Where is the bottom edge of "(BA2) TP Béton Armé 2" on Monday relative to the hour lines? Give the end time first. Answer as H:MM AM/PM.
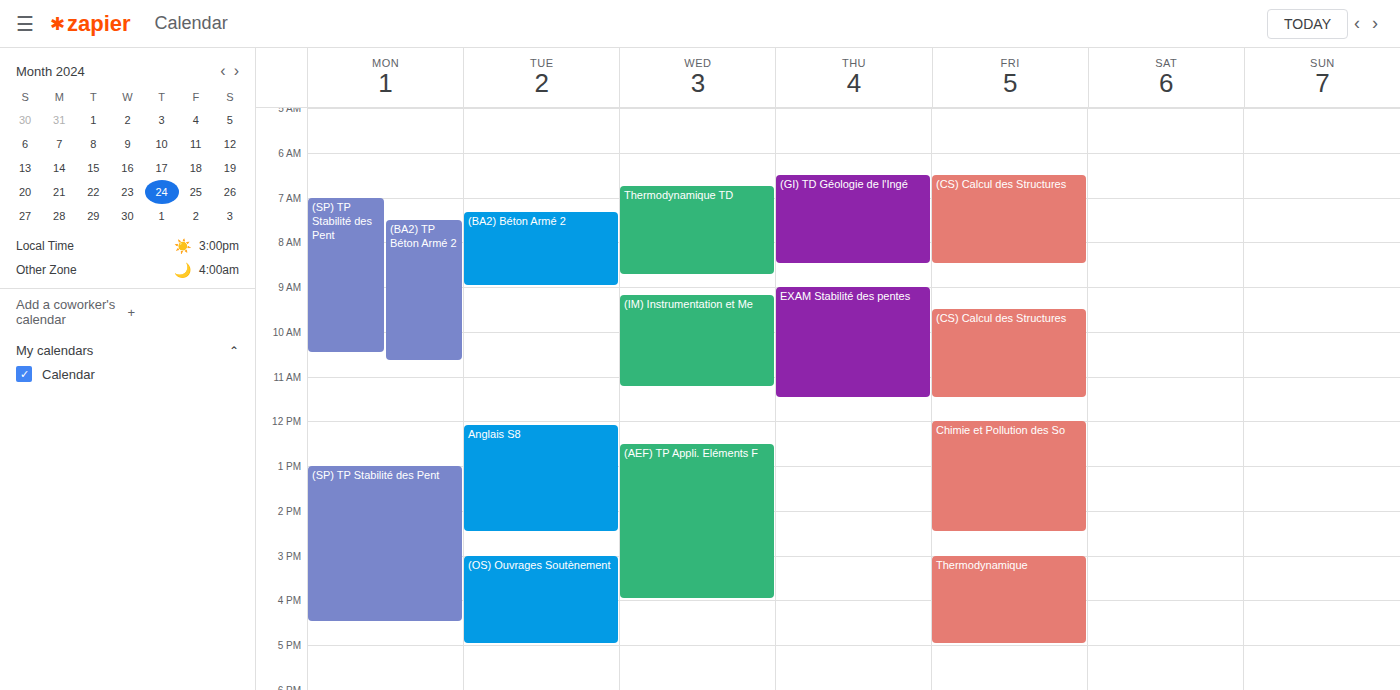
10:40 AM -- neither: 40 minutes below the 10 AM line and 20 minutes above the 11 AM line.